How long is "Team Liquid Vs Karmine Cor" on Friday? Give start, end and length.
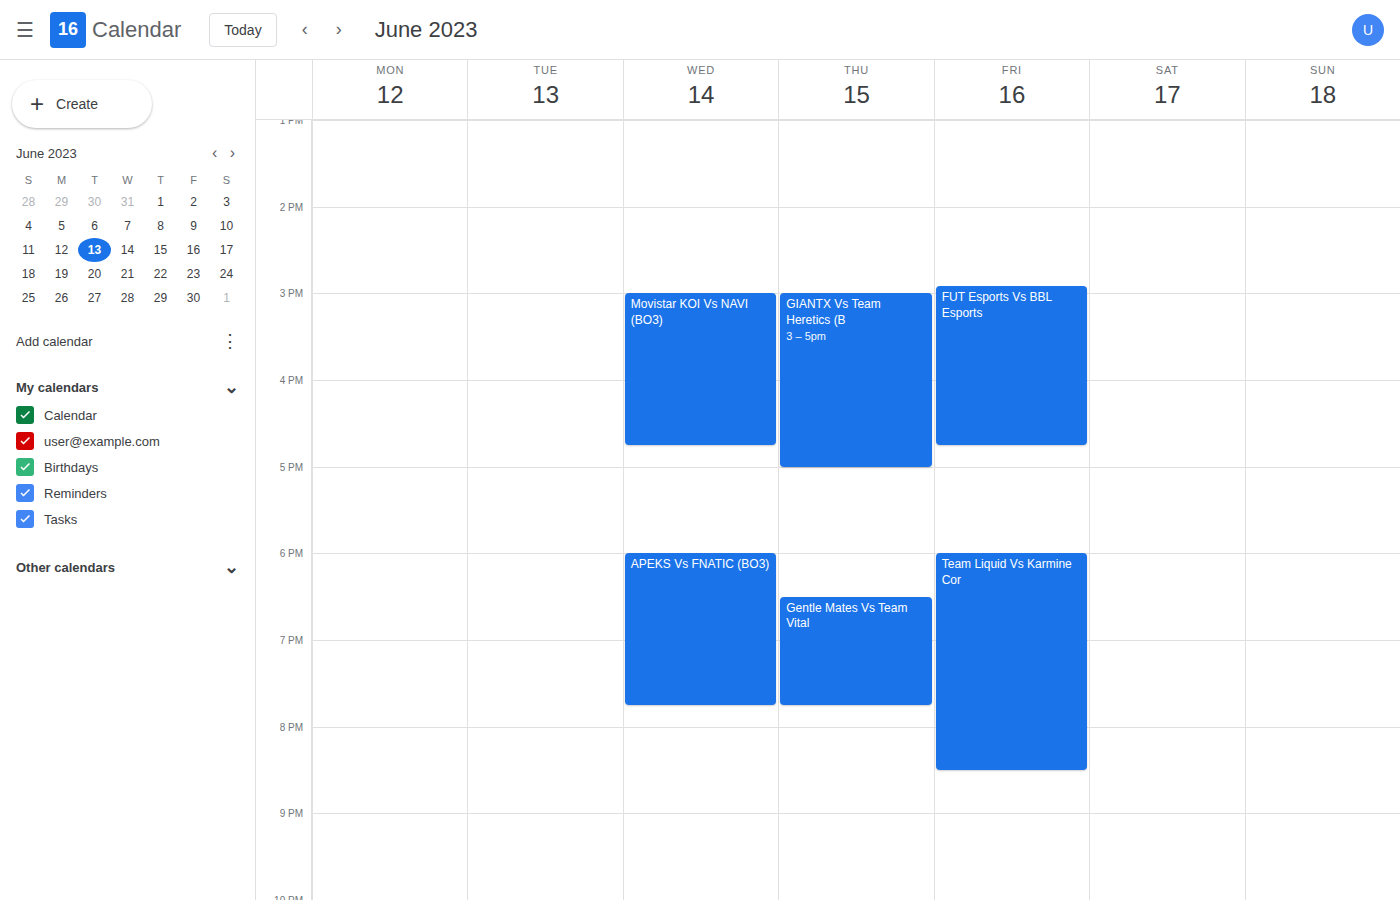
6:00 PM to 8:30 PM, 2 hours 30 minutes